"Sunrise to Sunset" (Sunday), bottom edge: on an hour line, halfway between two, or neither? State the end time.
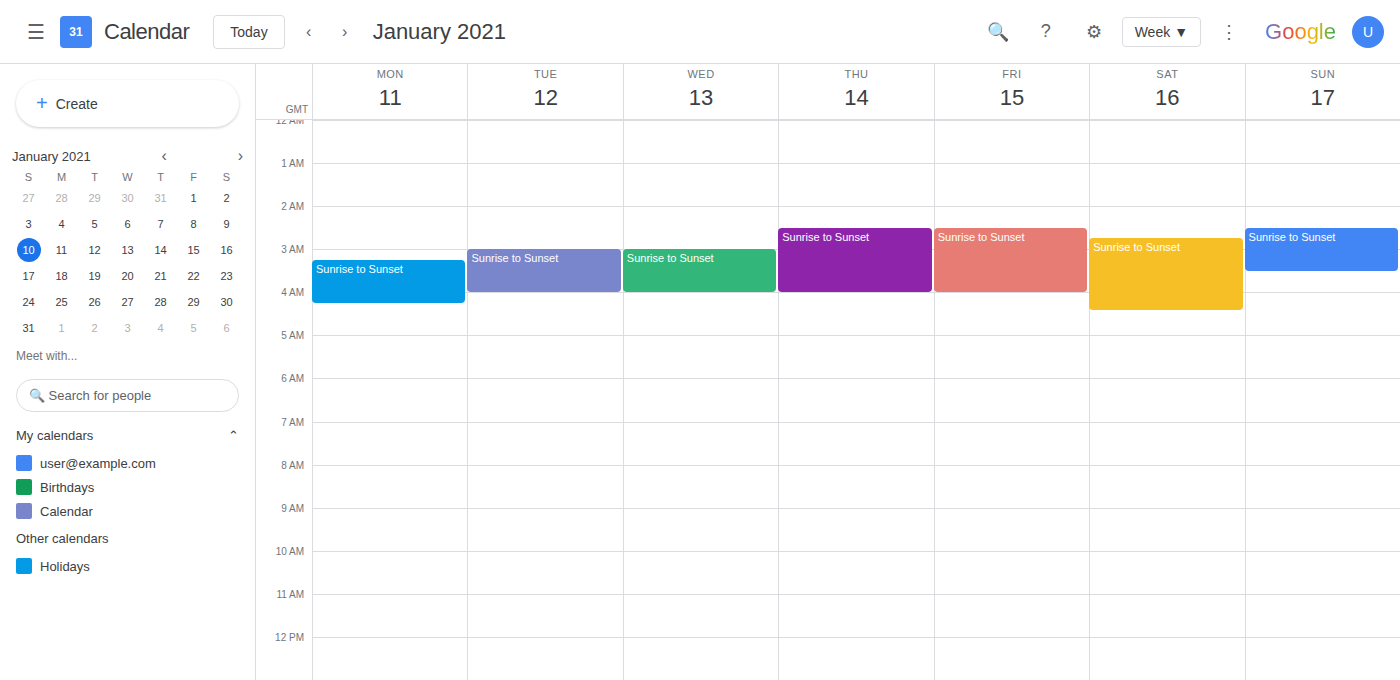
3:30 AM -- halfway between the 3 AM and 4 AM lines.